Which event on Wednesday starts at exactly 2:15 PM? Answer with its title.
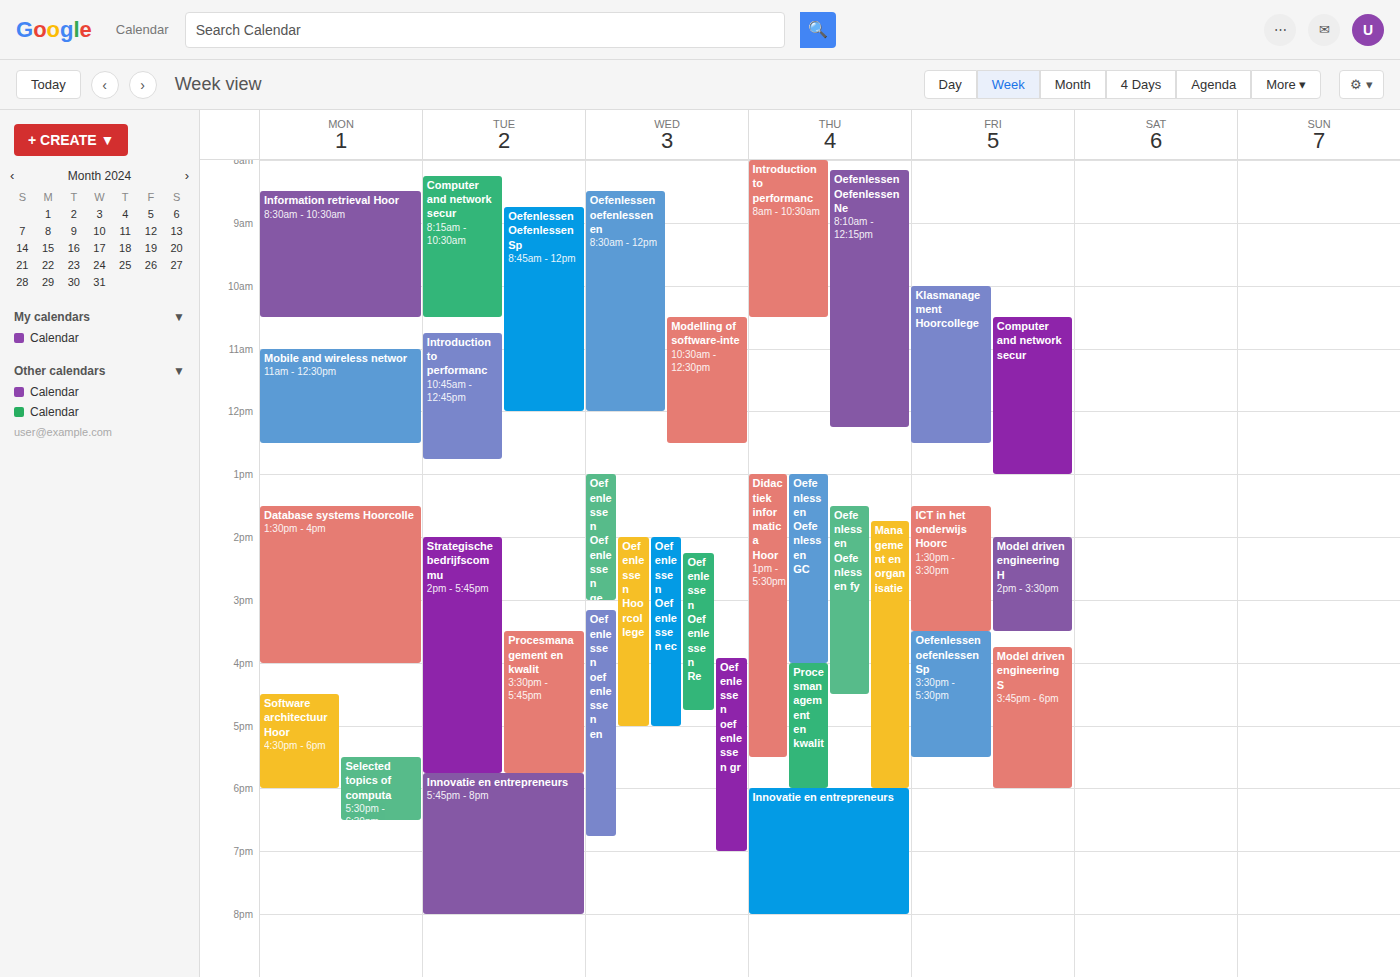
"Oefenlessen Oefenlessen Re"